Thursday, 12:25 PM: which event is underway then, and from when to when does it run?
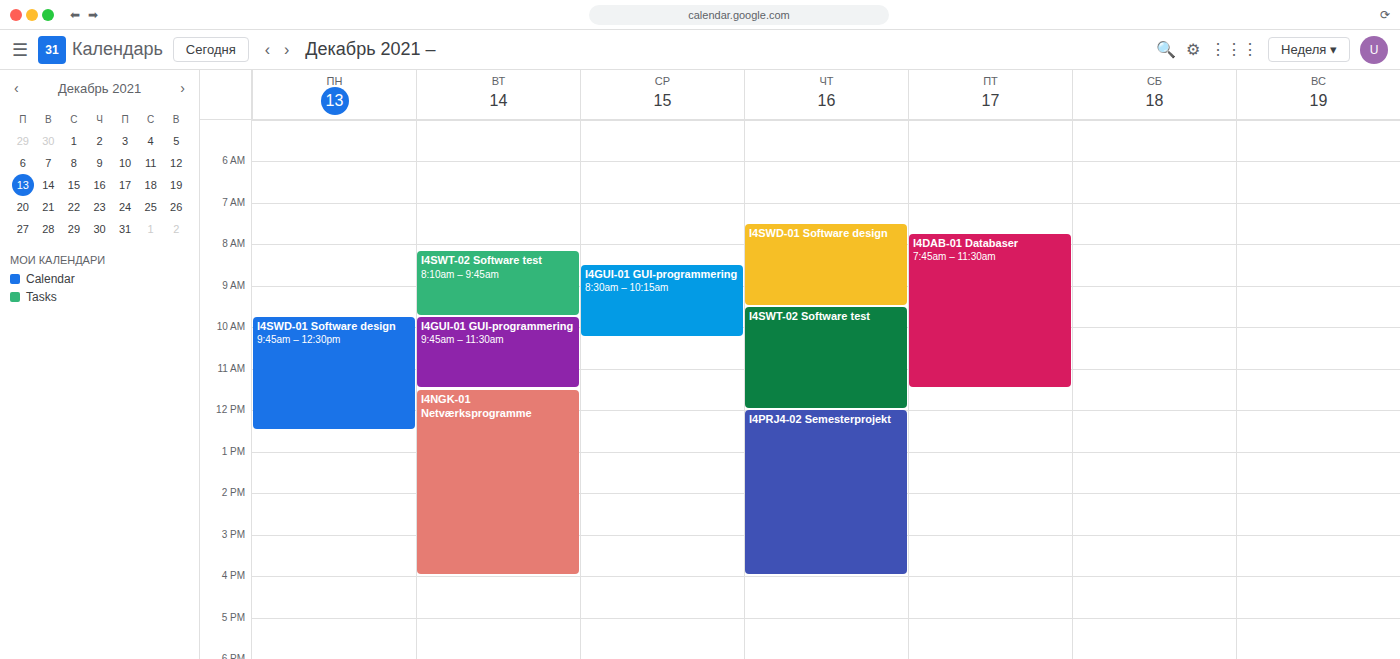
"I4PRJ4-02 Semesterprojekt", 12:00 PM to 4:00 PM